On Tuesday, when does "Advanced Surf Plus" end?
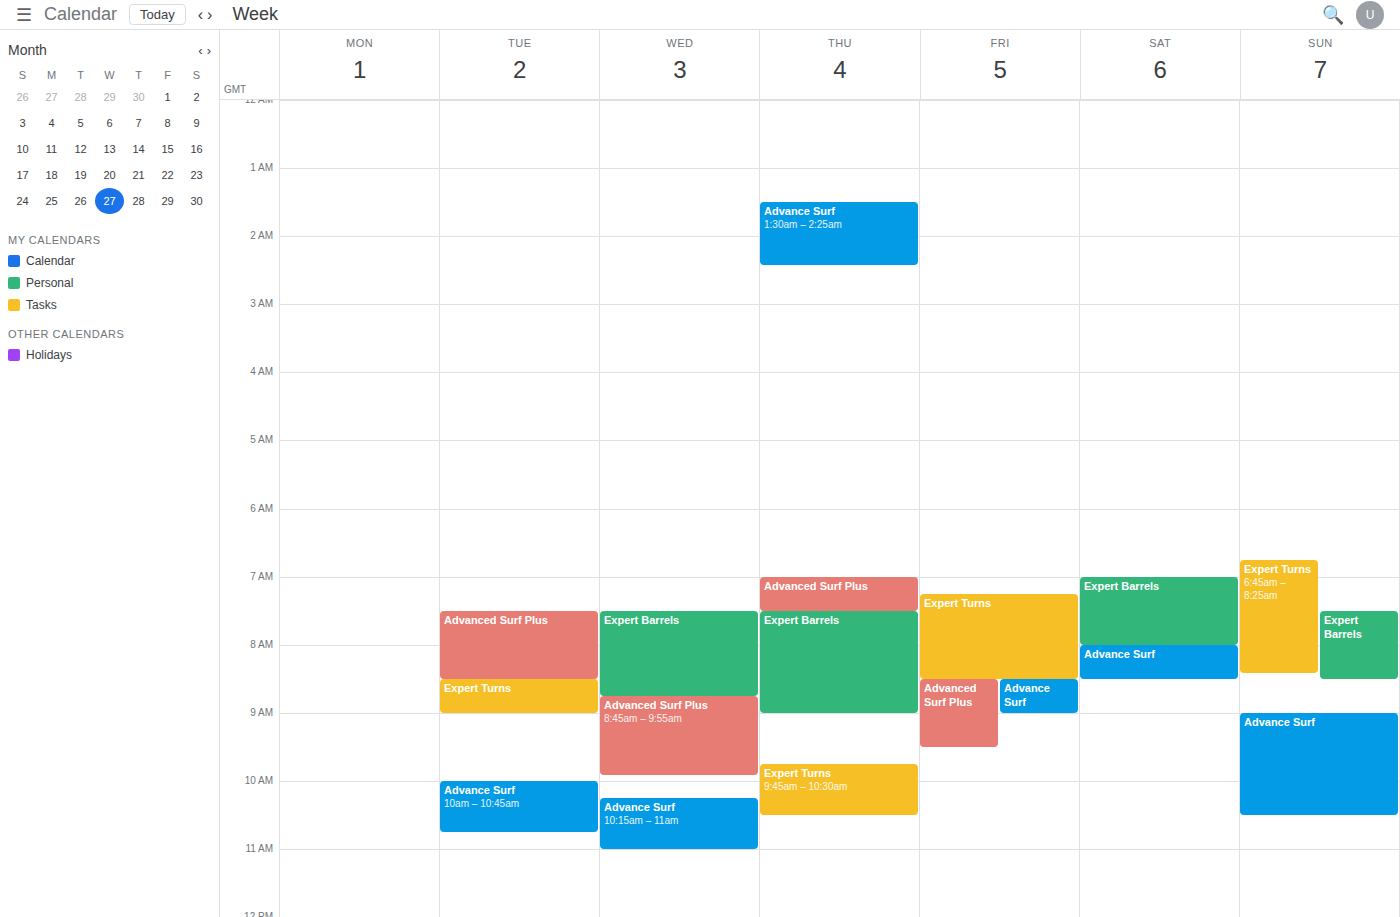
8:30 AM